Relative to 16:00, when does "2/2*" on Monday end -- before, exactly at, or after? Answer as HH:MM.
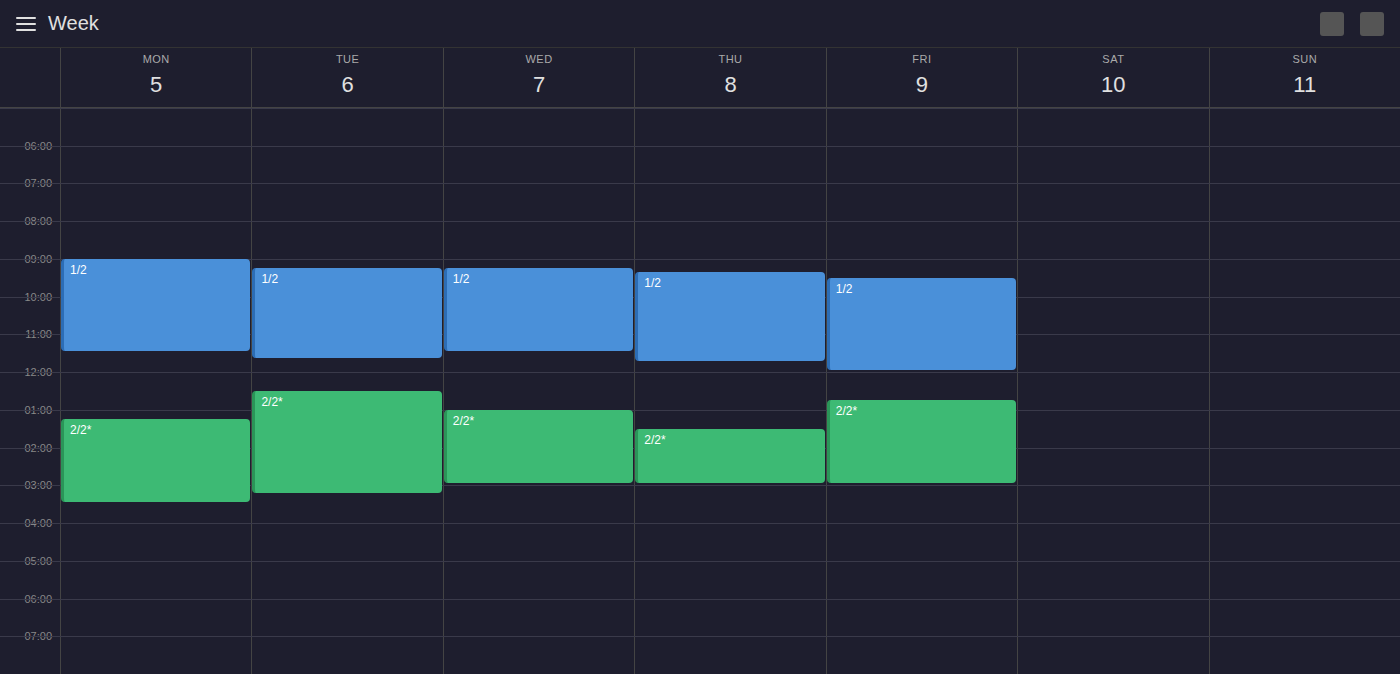
15:30 -- before 16:00, 30 minutes above the 16:00 line.